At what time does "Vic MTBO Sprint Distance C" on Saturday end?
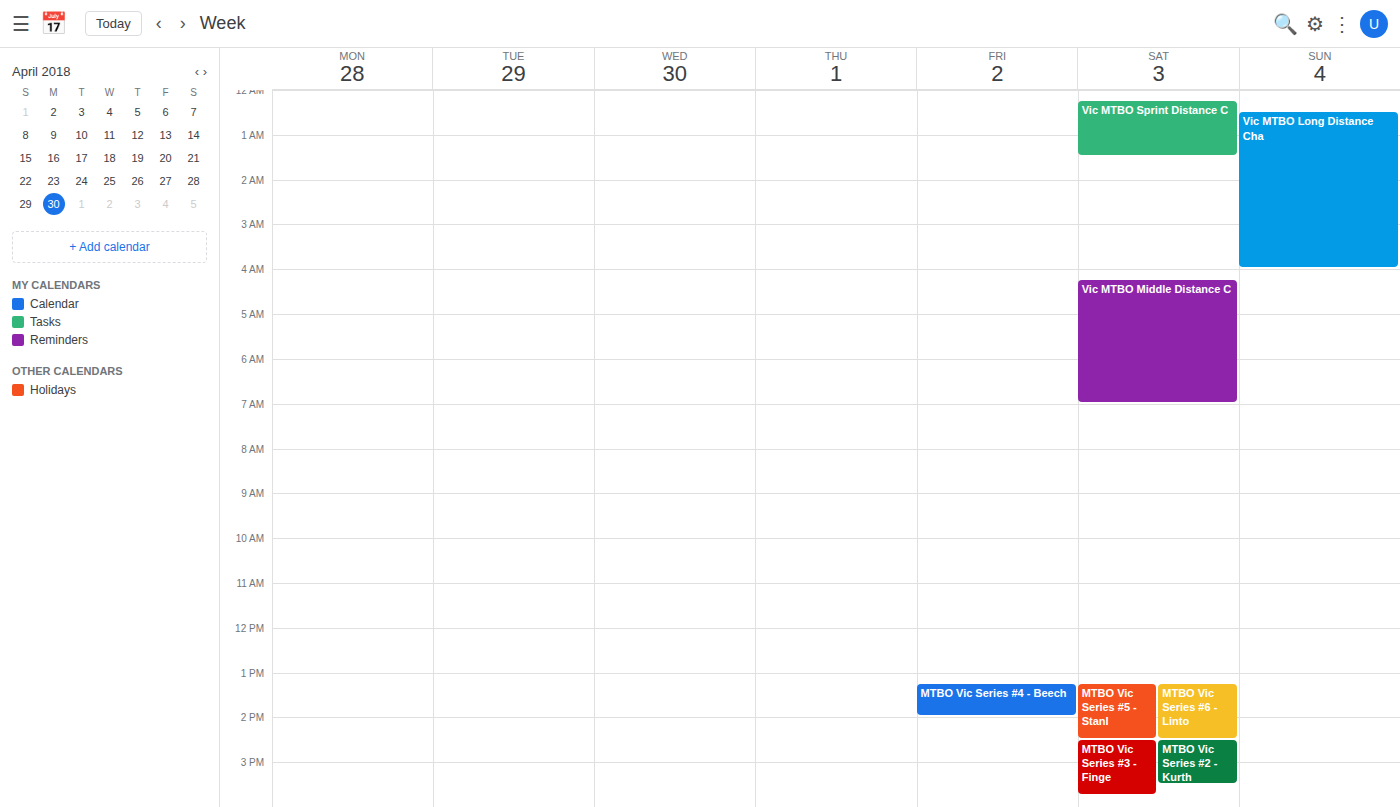
1:30 AM